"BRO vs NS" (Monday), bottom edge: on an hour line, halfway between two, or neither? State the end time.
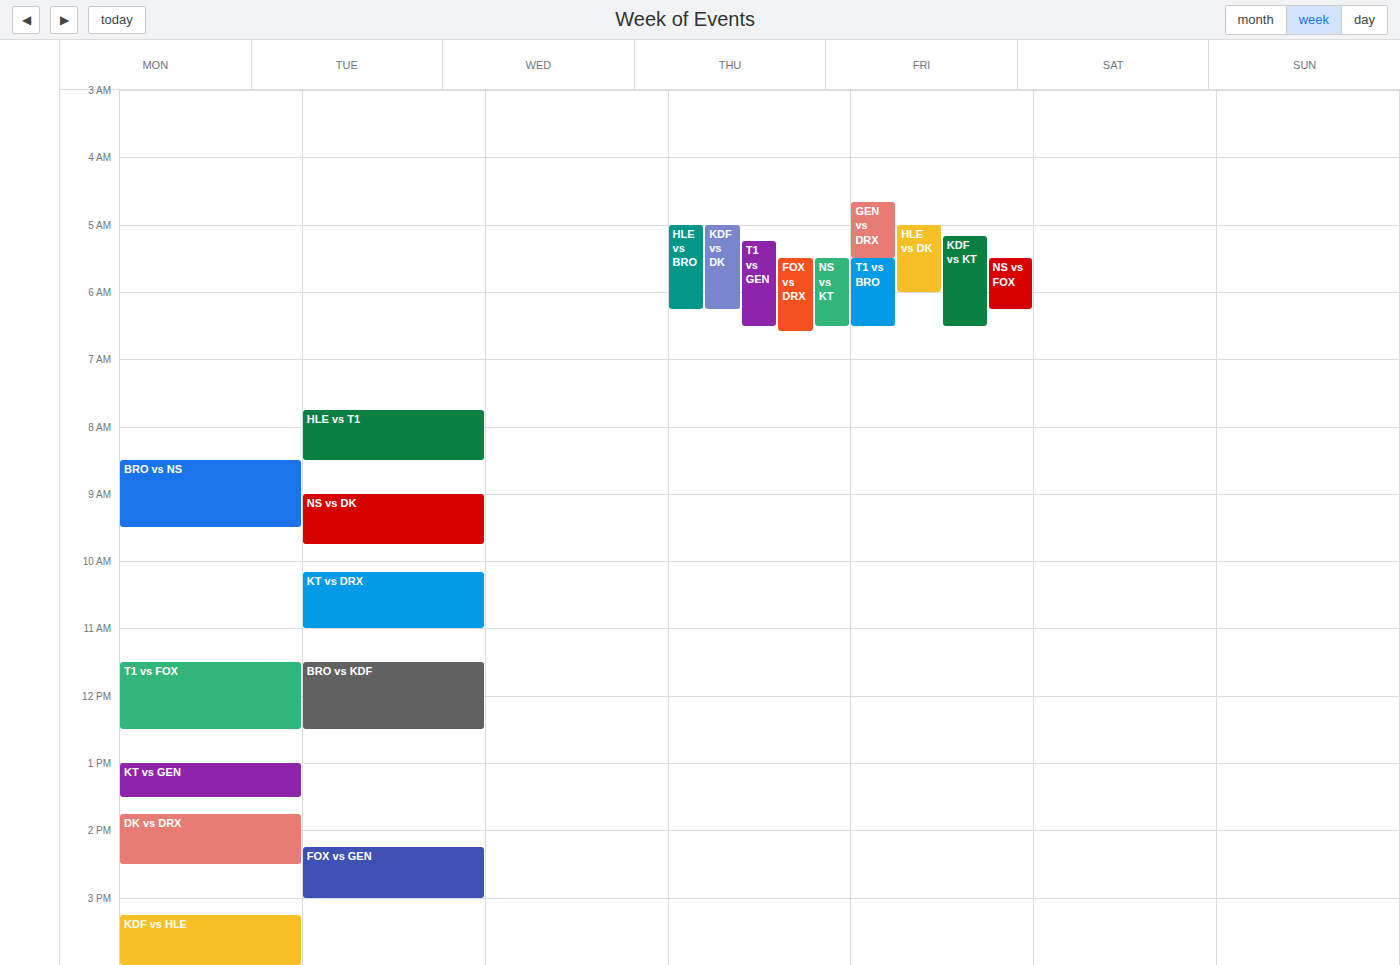
9:30 AM -- halfway between the 9 AM and 10 AM lines.